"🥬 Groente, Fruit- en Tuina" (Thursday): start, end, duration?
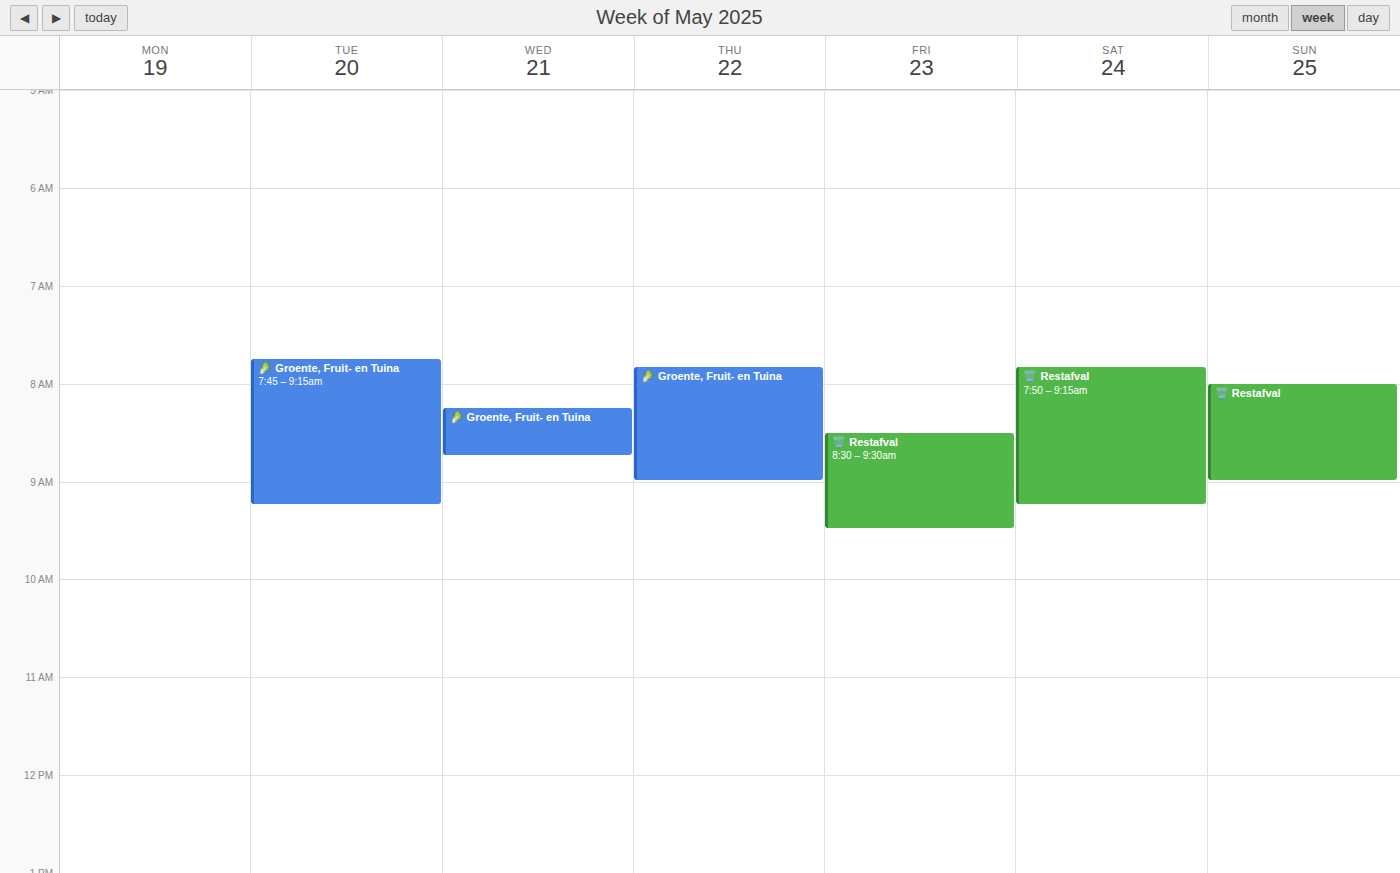
7:50 AM to 9:00 AM, 1 hour 10 minutes